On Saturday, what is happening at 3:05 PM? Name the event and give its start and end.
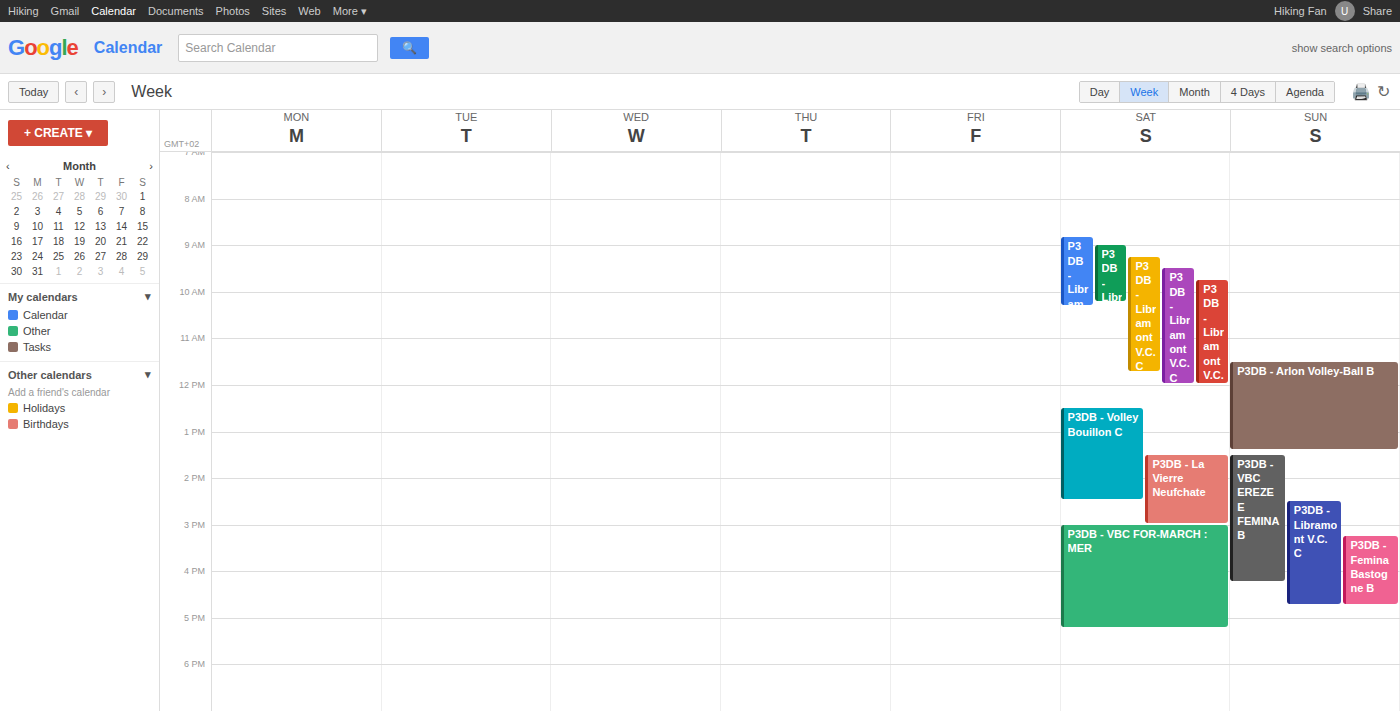
"P3DB - VBC FOR-MARCH : MER", 3:00 PM to 5:15 PM